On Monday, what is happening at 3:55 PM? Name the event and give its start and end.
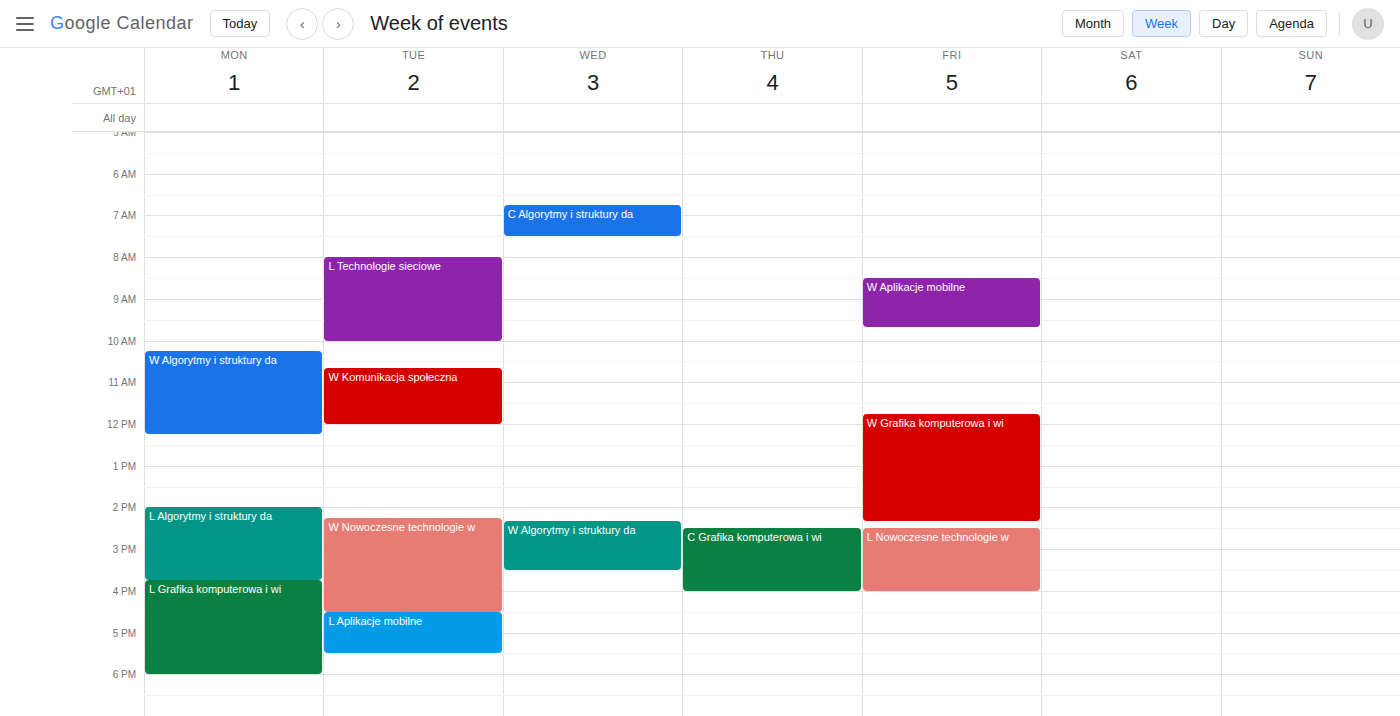
"L Grafika komputerowa i wi", 3:45 PM to 6:00 PM